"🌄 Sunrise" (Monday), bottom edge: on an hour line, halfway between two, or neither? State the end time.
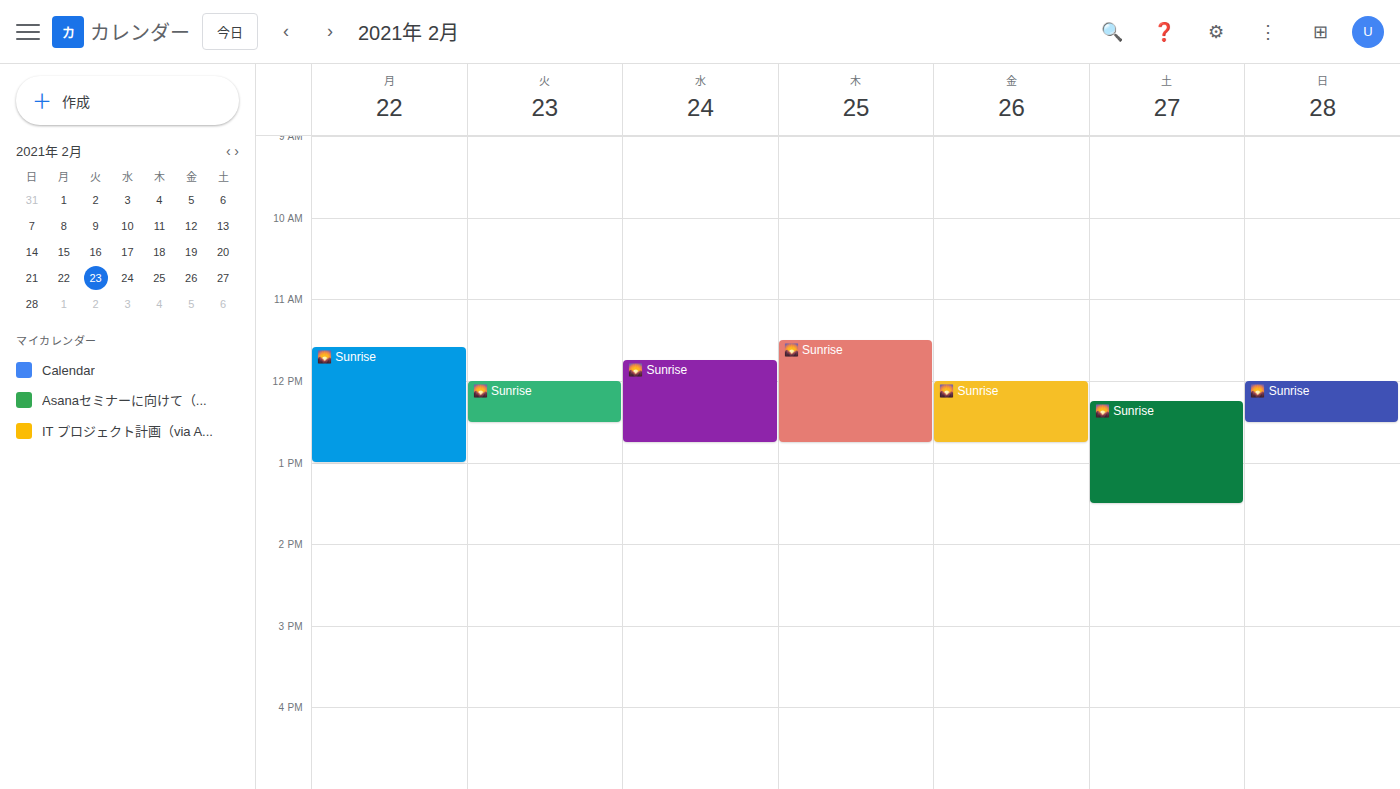
1:00 PM -- exactly on the 1 PM line.